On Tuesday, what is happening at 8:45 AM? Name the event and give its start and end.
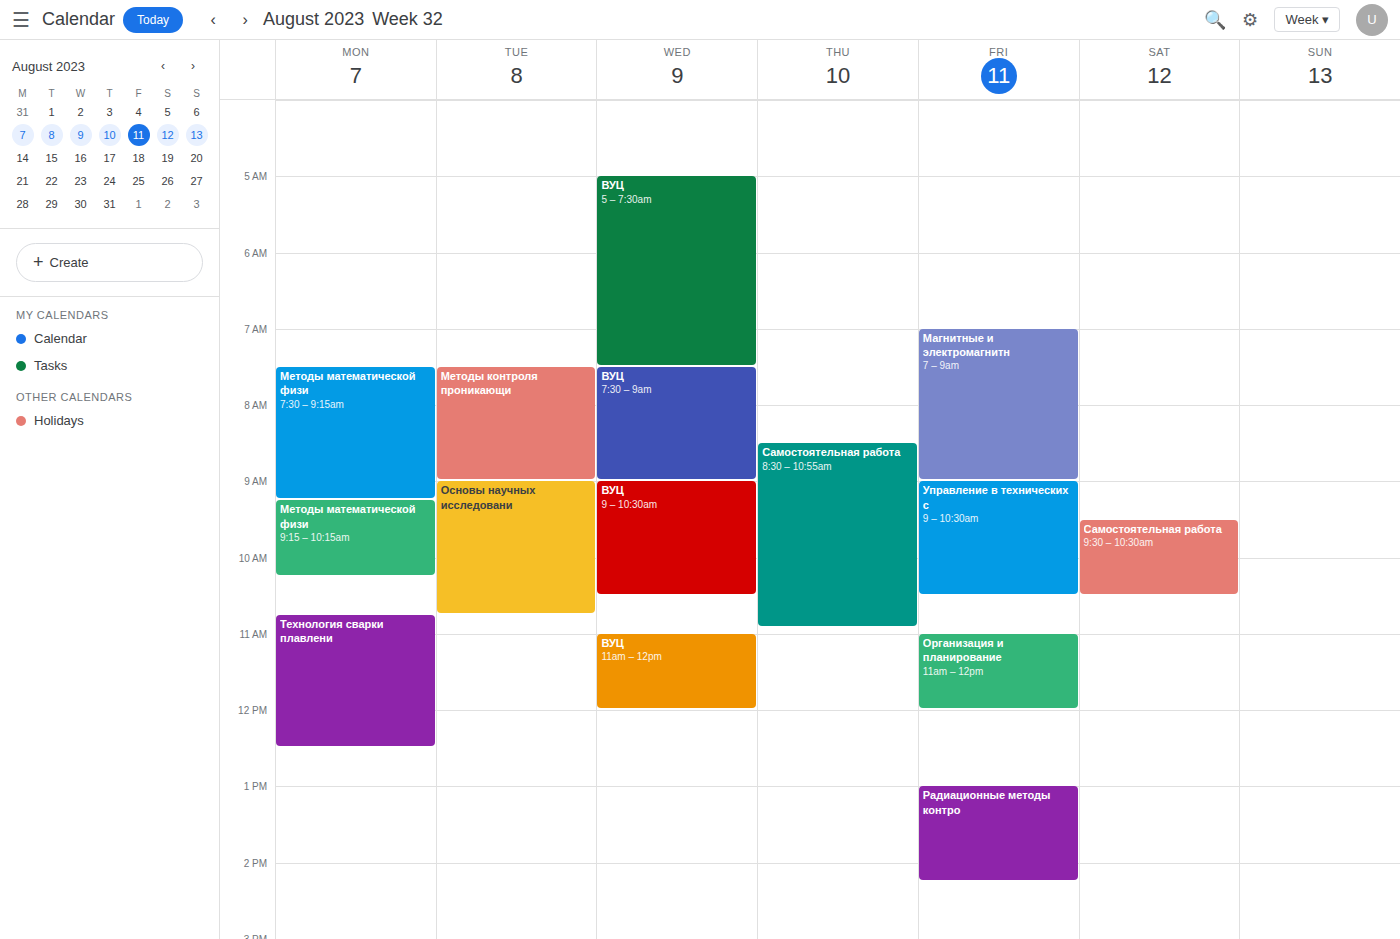
"Методы контроля проникающи", 7:30 AM to 9:00 AM